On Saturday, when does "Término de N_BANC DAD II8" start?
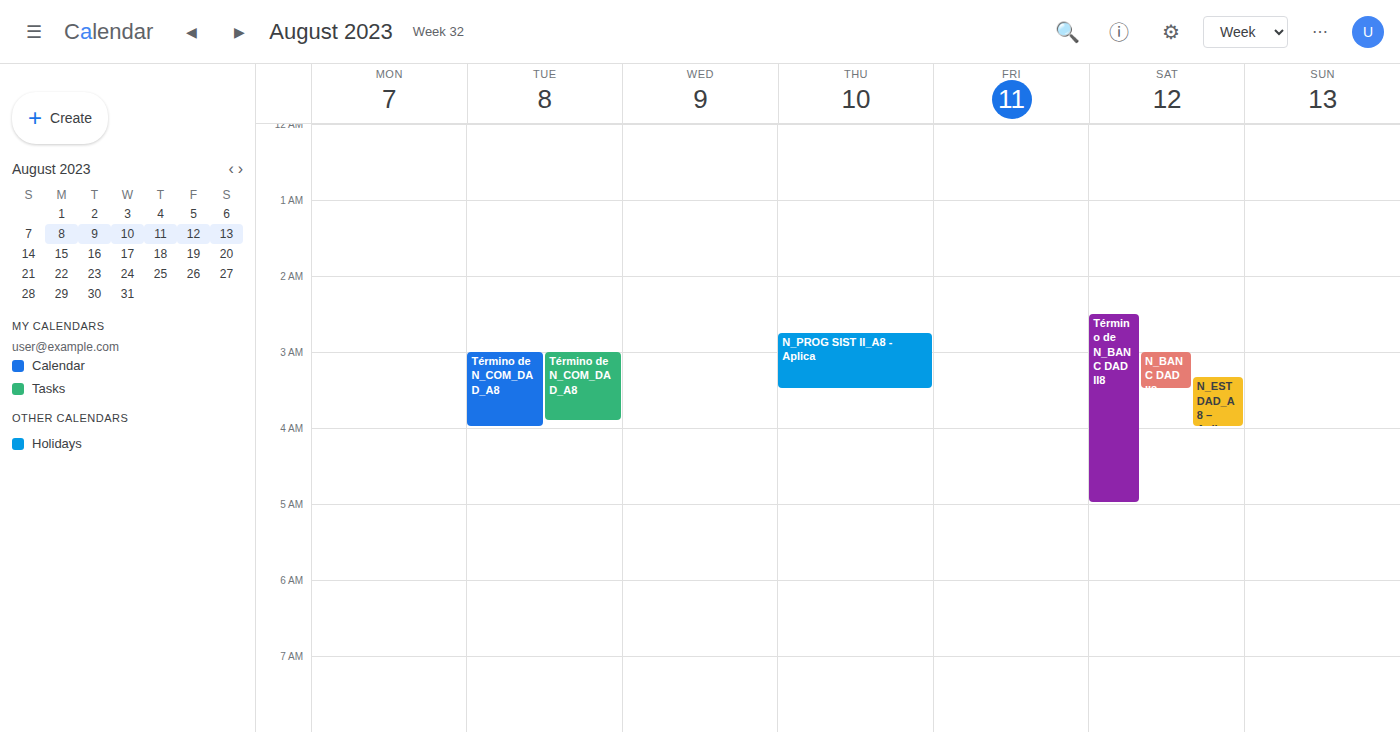
2:30 AM